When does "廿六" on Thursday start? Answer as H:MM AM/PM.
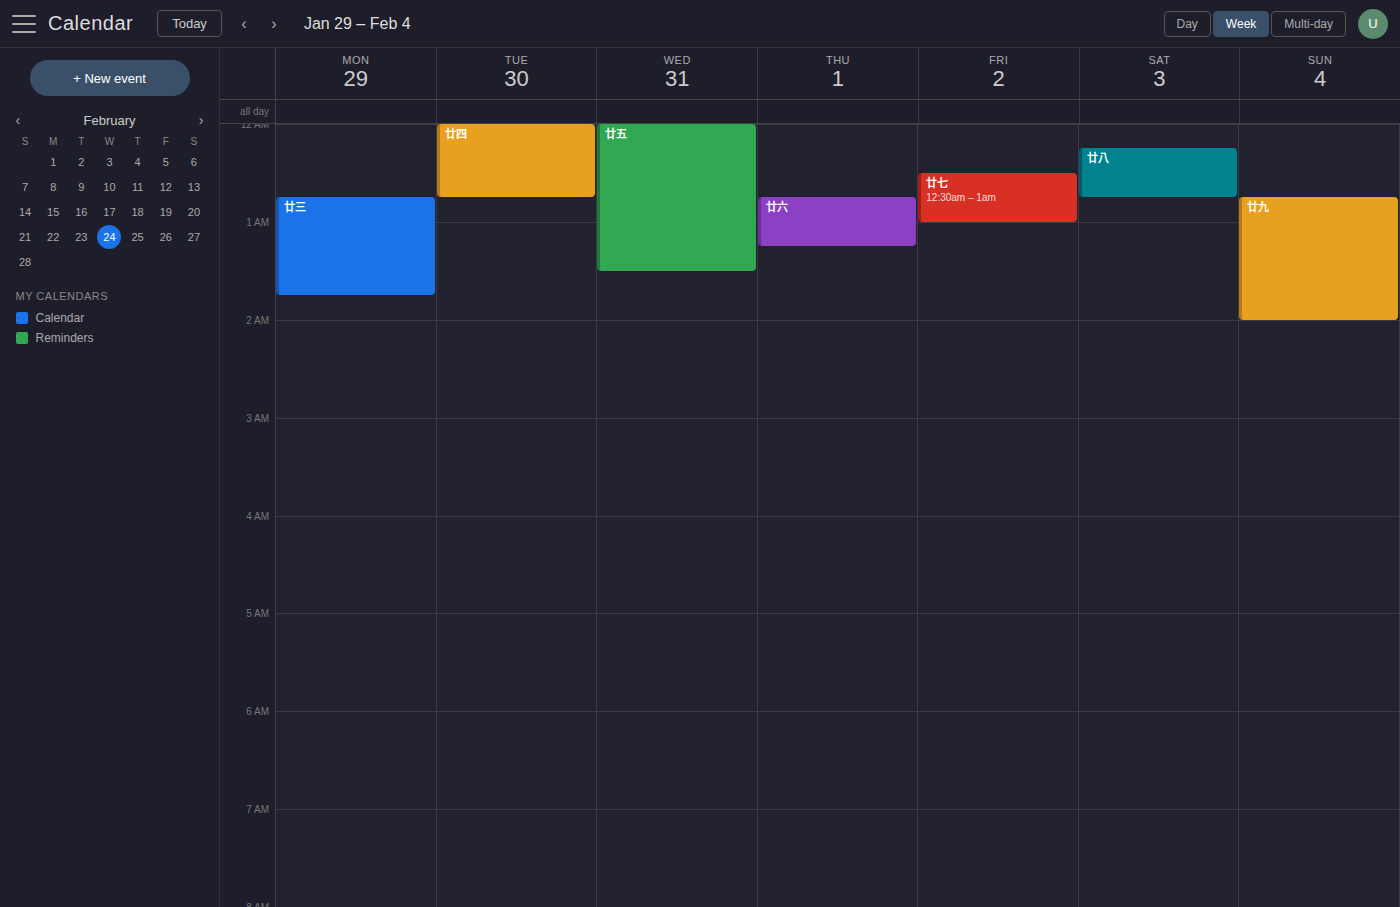
12:45 AM